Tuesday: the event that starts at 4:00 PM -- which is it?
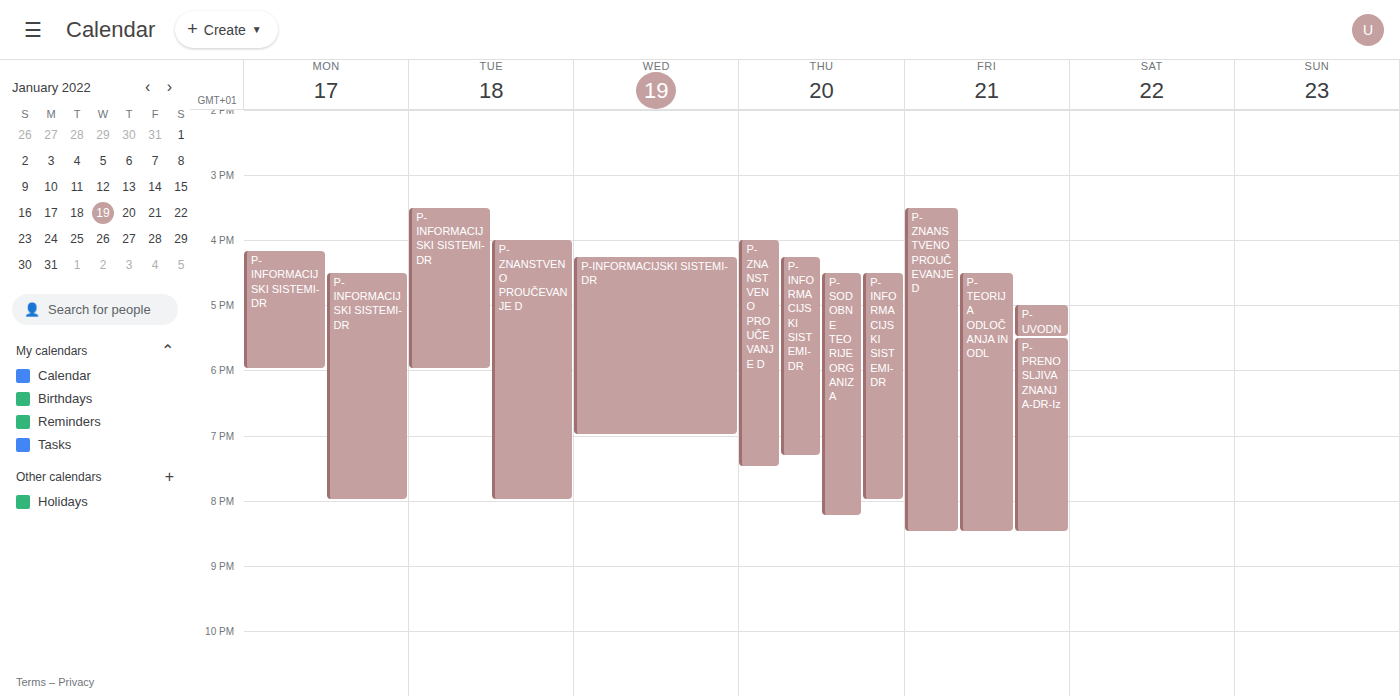
"P-ZNANSTVENO PROUČEVANJE D"